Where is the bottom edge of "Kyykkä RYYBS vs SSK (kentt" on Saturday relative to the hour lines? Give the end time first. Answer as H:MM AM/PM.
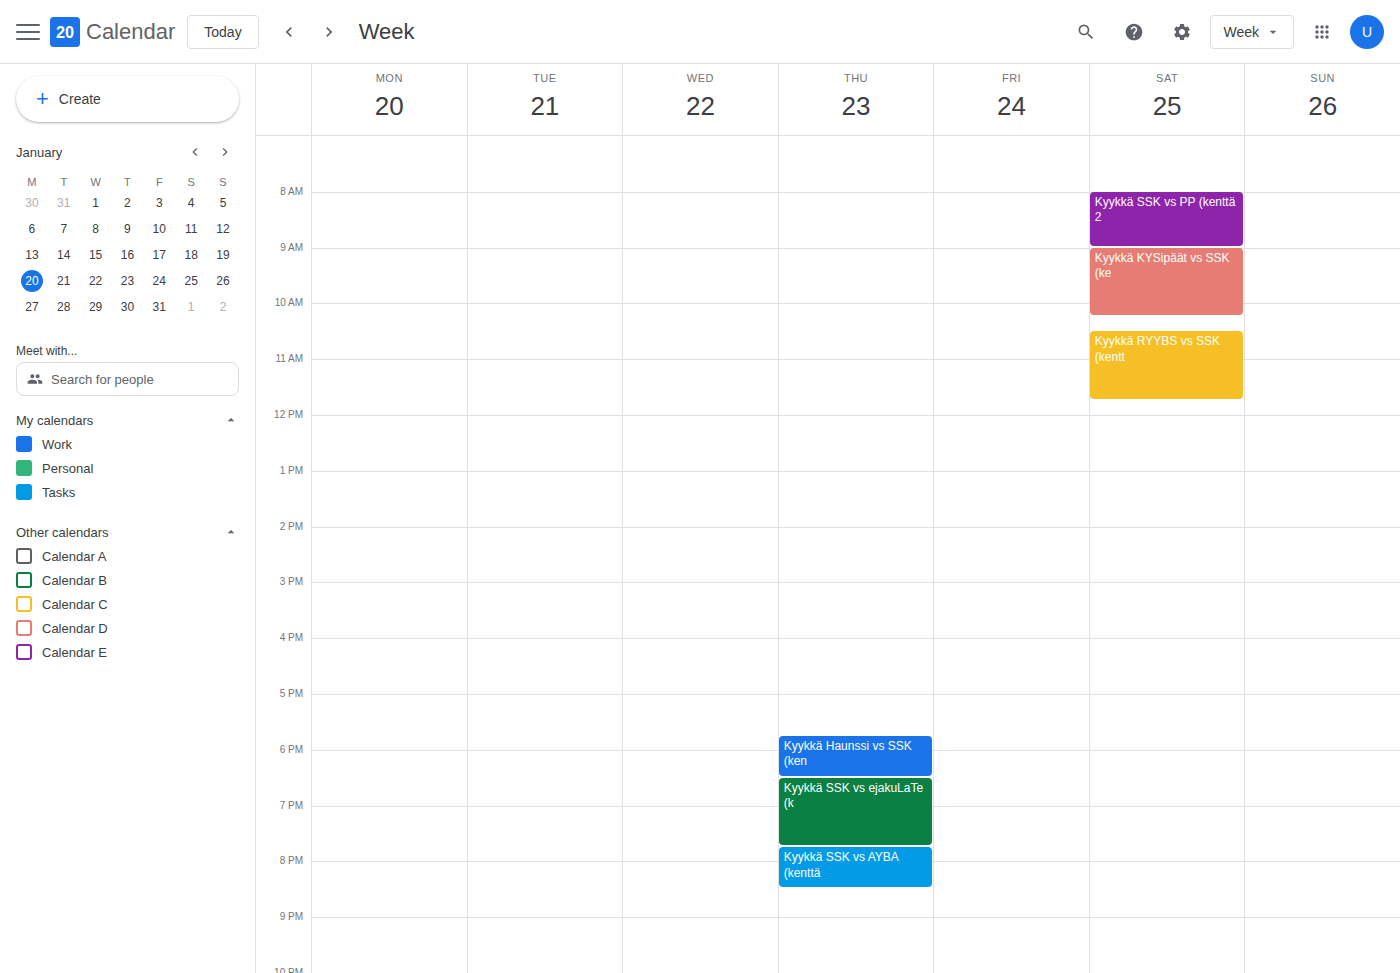
11:45 AM -- neither: three quarters of the way from the 11 AM line to the 12 PM line.